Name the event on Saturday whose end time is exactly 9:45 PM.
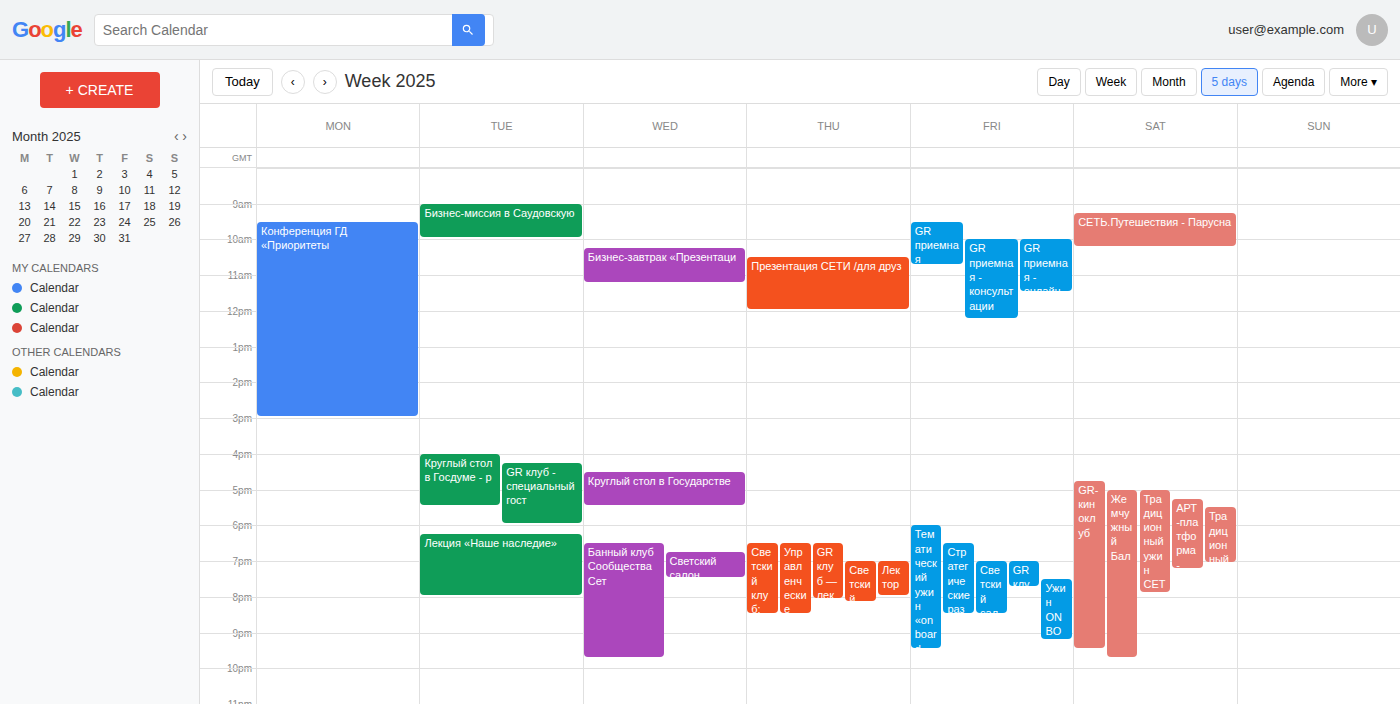
"Жемчужный Бал"